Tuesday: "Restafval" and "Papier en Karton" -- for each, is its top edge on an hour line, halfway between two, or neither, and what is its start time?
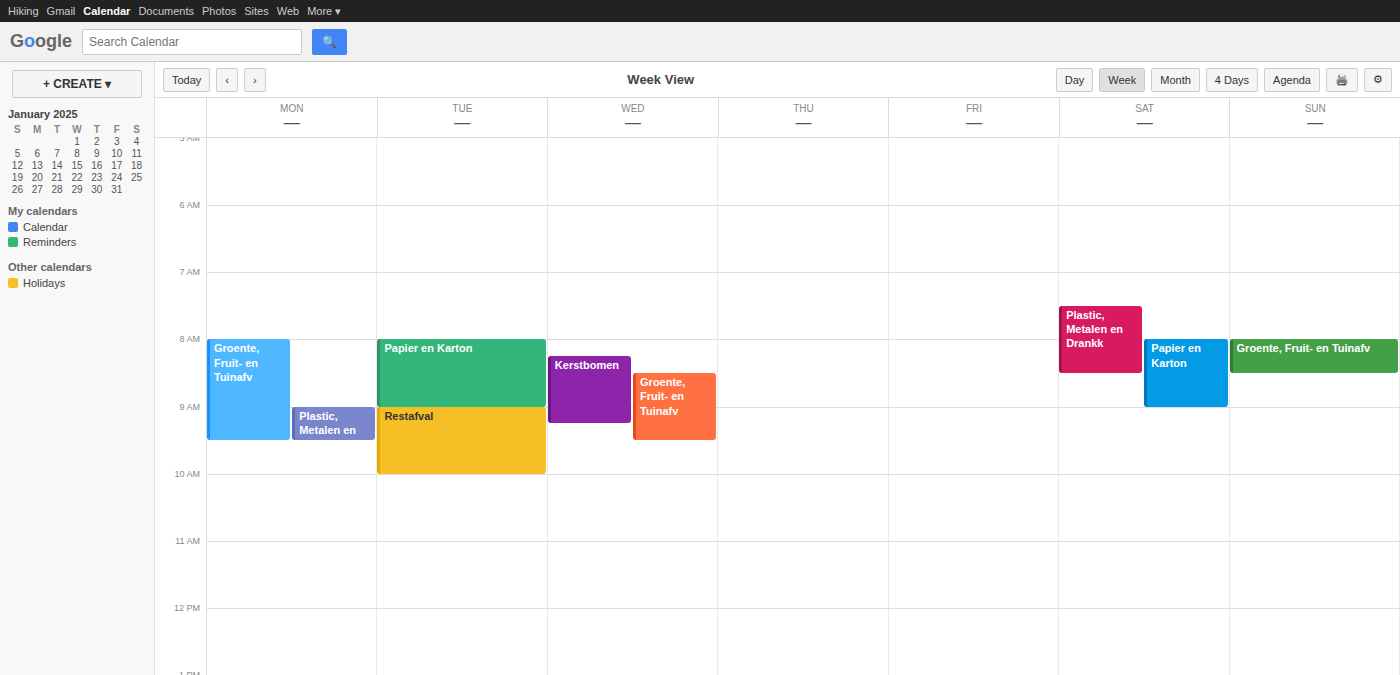
"Restafval": 09:00, exactly on the 09:00 line. "Papier en Karton": 08:00, exactly on the 08:00 line.